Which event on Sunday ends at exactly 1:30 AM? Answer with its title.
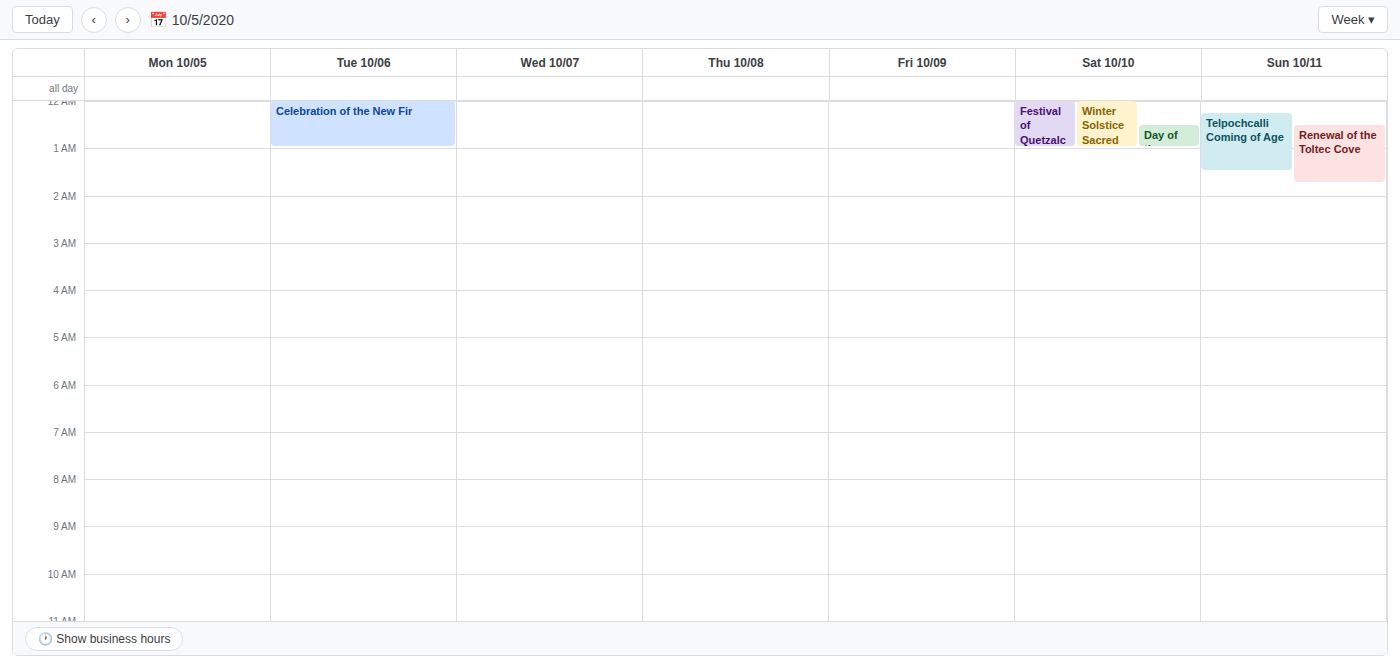
"Telpochcalli Coming of Age"